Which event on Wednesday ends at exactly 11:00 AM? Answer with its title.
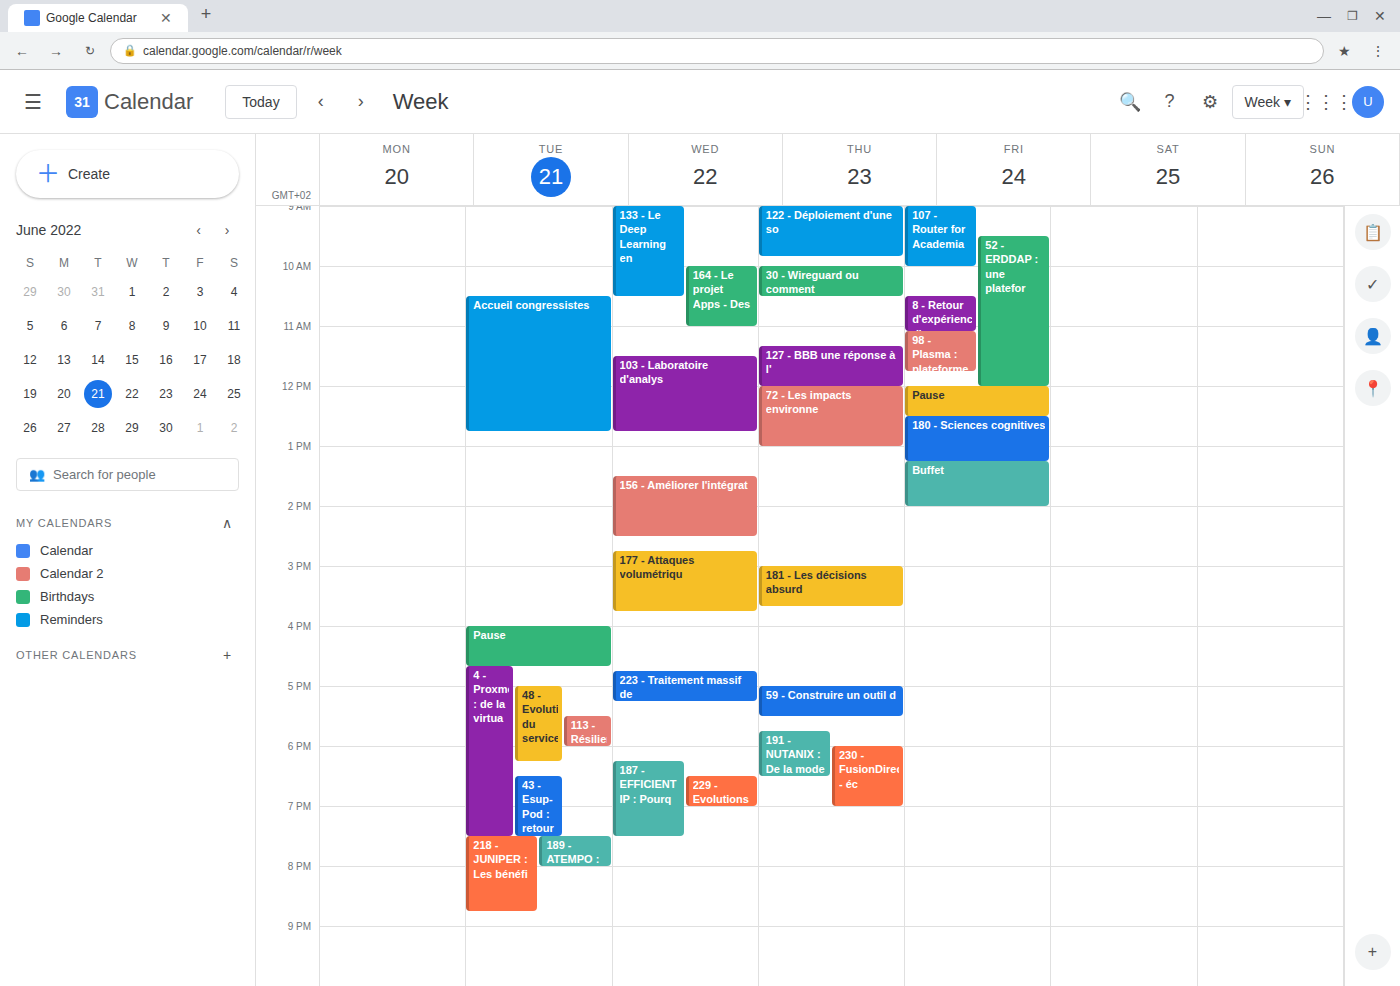
"164 - Le projet Apps - Des"